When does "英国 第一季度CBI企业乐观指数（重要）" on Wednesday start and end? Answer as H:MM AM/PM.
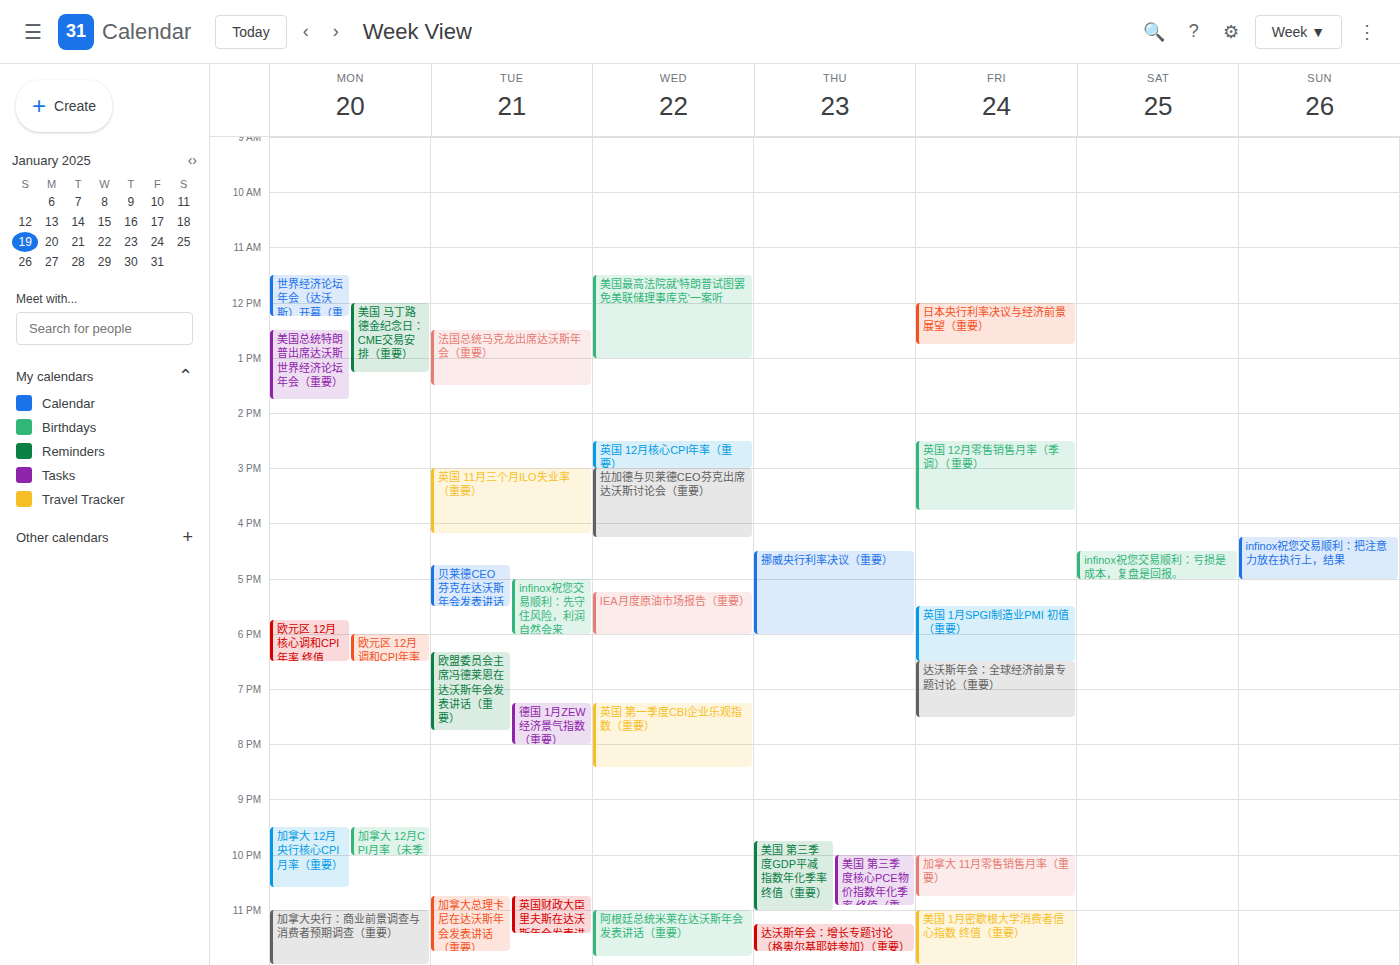
7:15 PM to 8:25 PM